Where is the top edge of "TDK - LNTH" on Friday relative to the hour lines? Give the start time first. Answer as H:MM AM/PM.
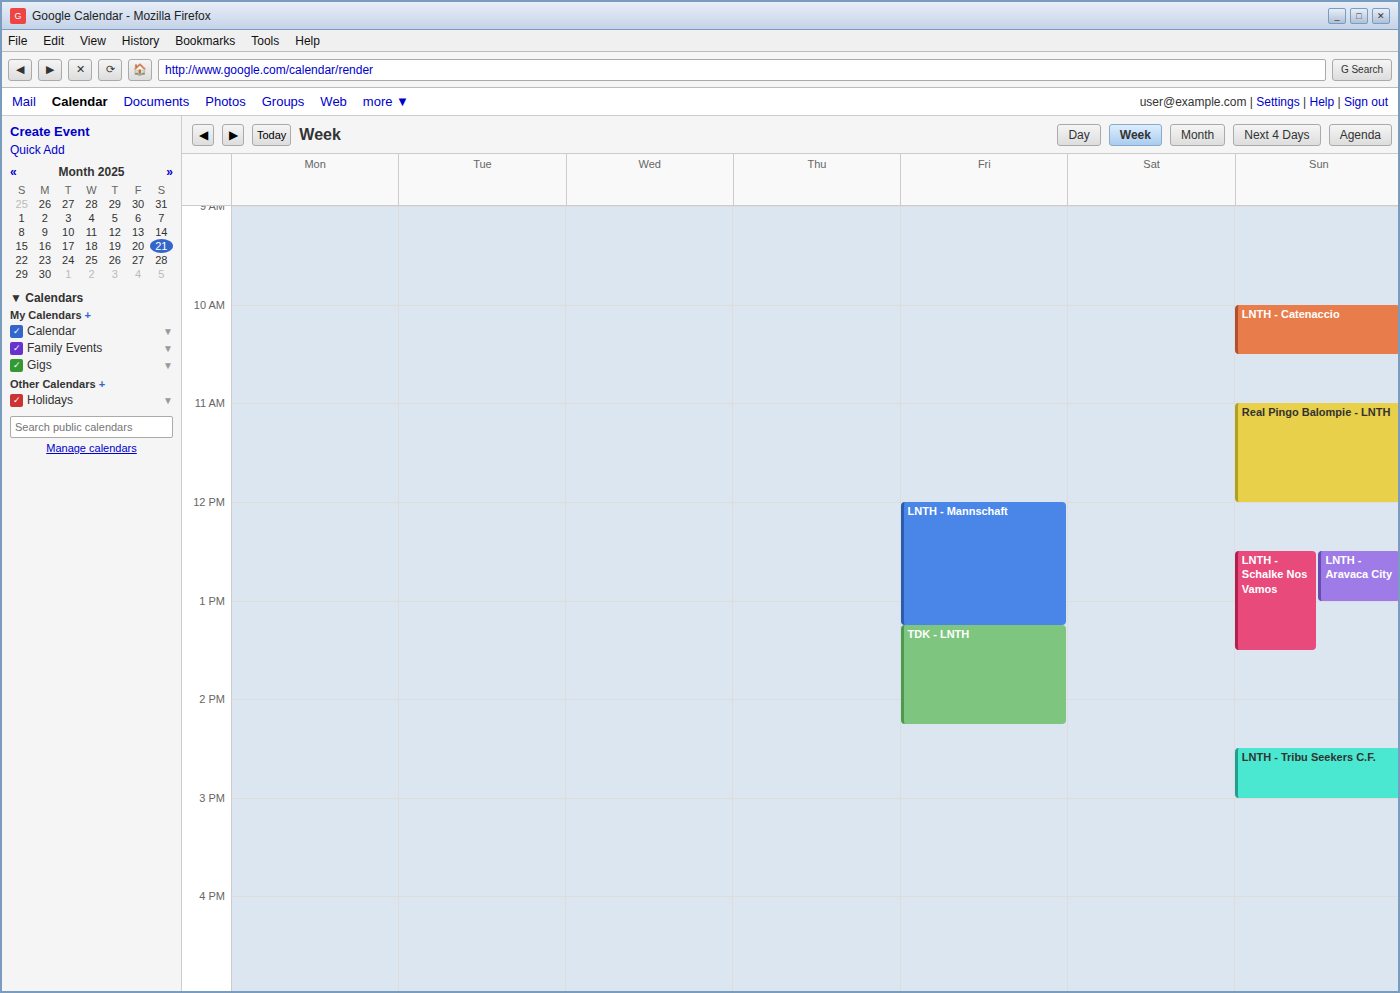
1:15 PM -- neither: a quarter of the way from the 1 PM line to the 2 PM line.